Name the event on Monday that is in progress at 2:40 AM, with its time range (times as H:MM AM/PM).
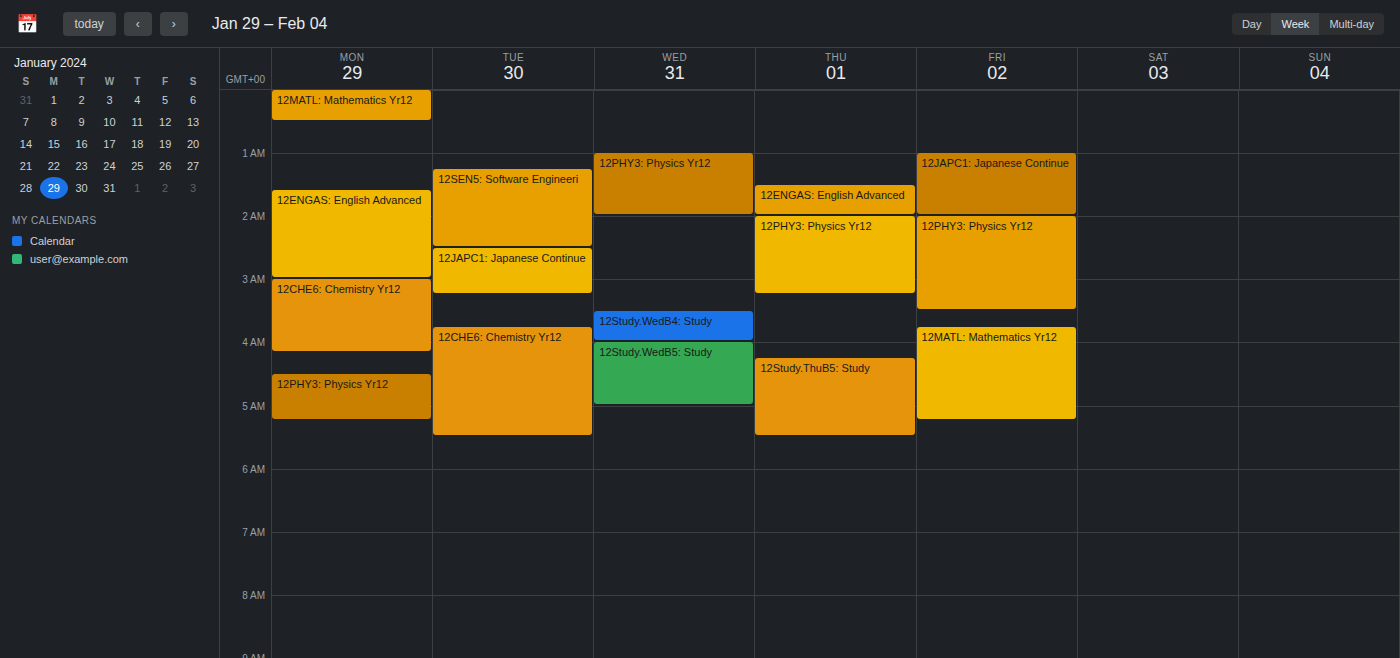
"12ENGAS: English Advanced", 1:35 AM to 3:00 AM